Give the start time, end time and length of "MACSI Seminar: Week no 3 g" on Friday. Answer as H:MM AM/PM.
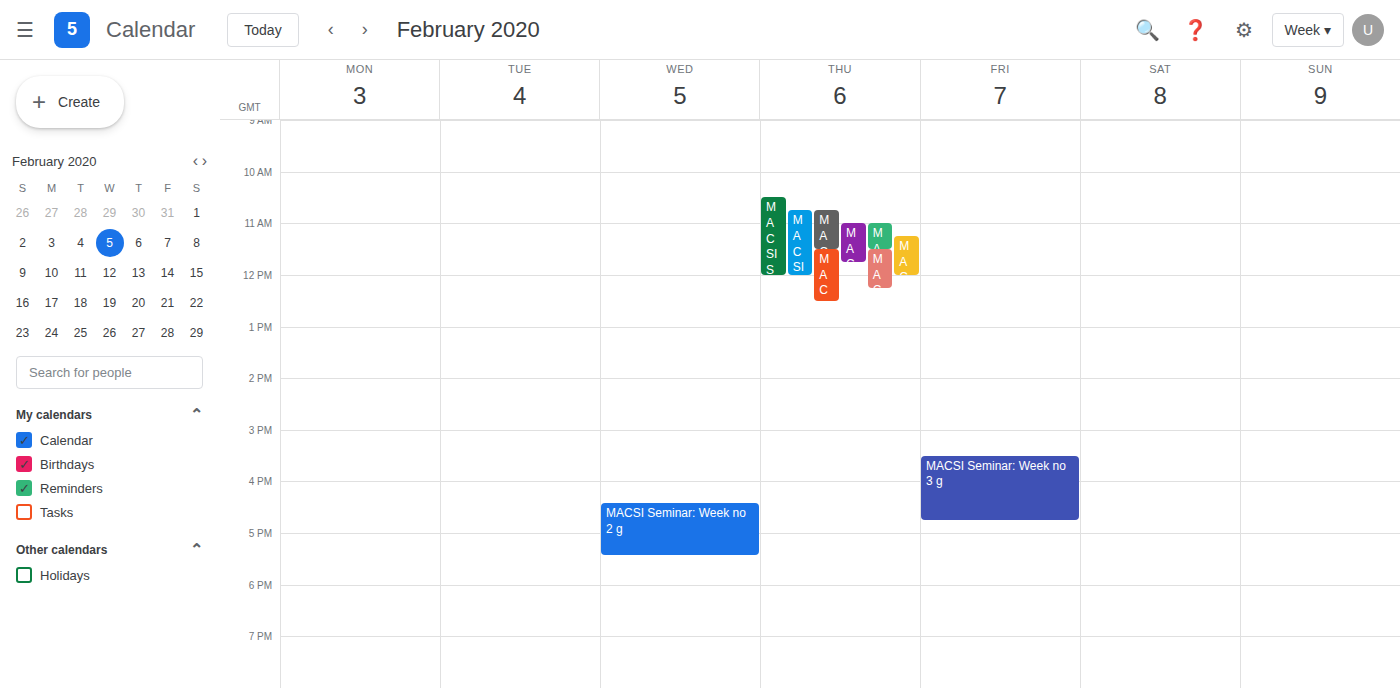
3:30 PM to 4:45 PM, 1 hour 15 minutes